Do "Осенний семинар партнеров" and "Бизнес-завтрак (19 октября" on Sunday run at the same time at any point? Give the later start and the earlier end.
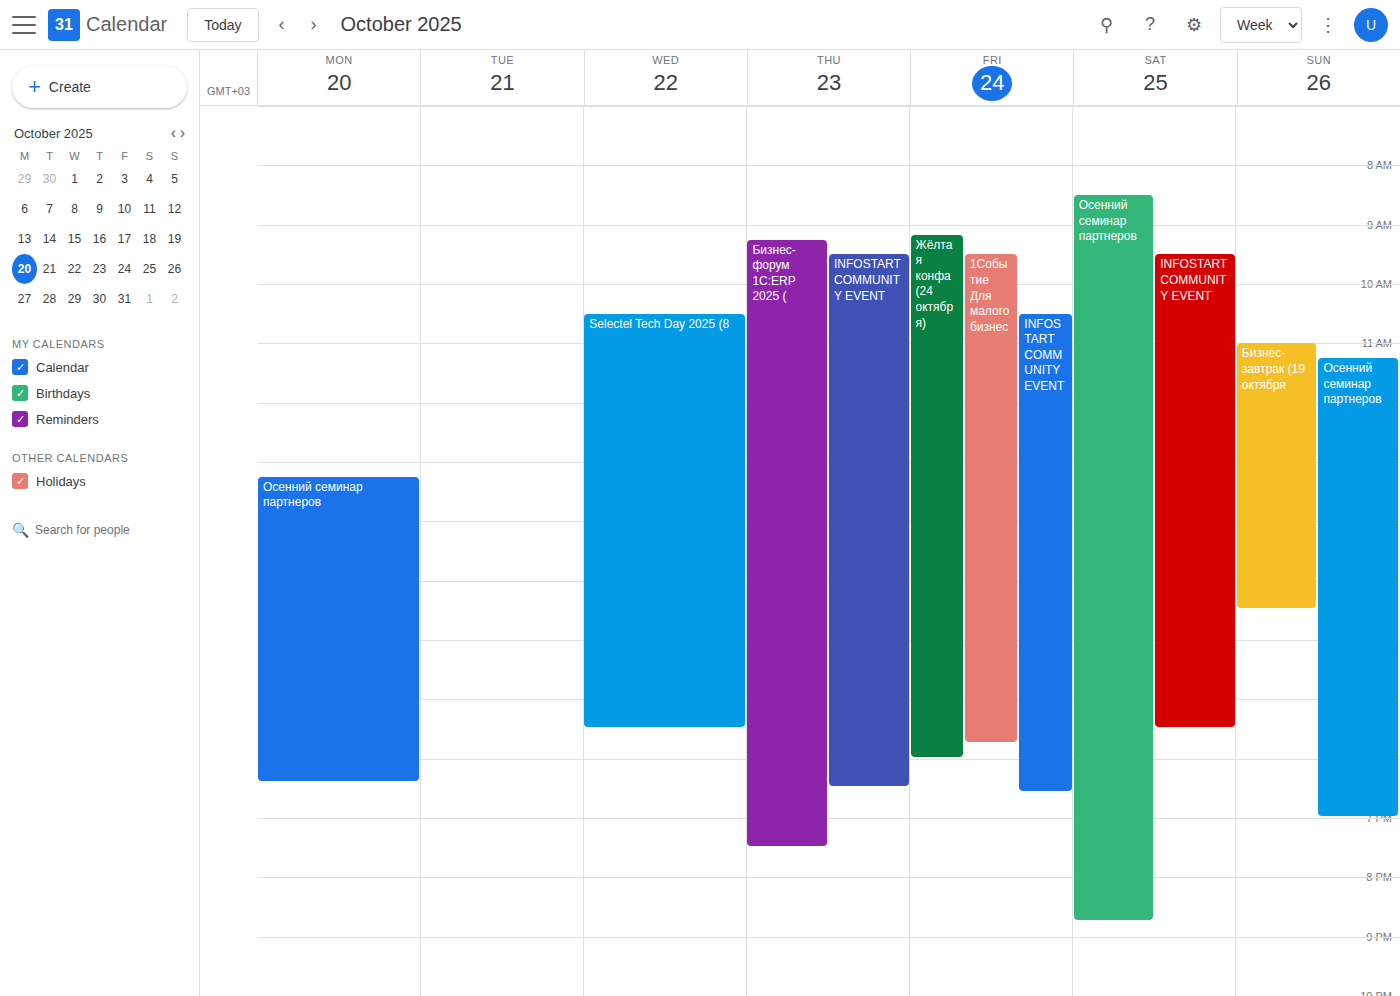
"Осенний семинар партнеров" starts at 11:15 AM, before "Бизнес-завтрак (19 октября" ends at 3:30 PM -- they overlap.